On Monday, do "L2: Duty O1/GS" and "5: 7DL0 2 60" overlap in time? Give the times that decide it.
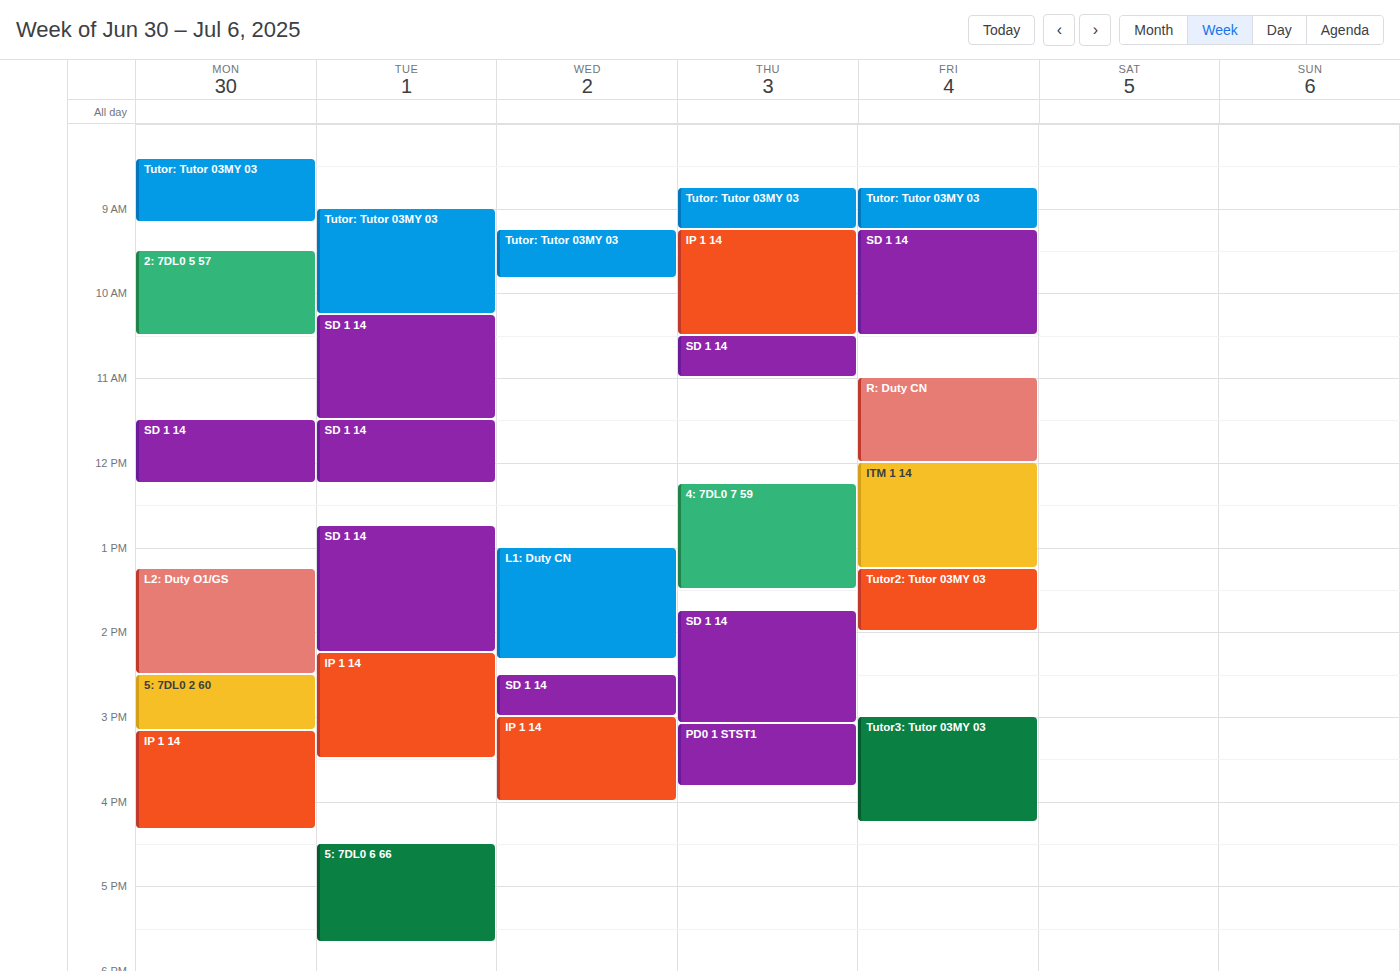
"L2: Duty O1/GS" ends at 2:30 PM, exactly when "5: 7DL0 2 60" starts -- they touch but do not overlap.